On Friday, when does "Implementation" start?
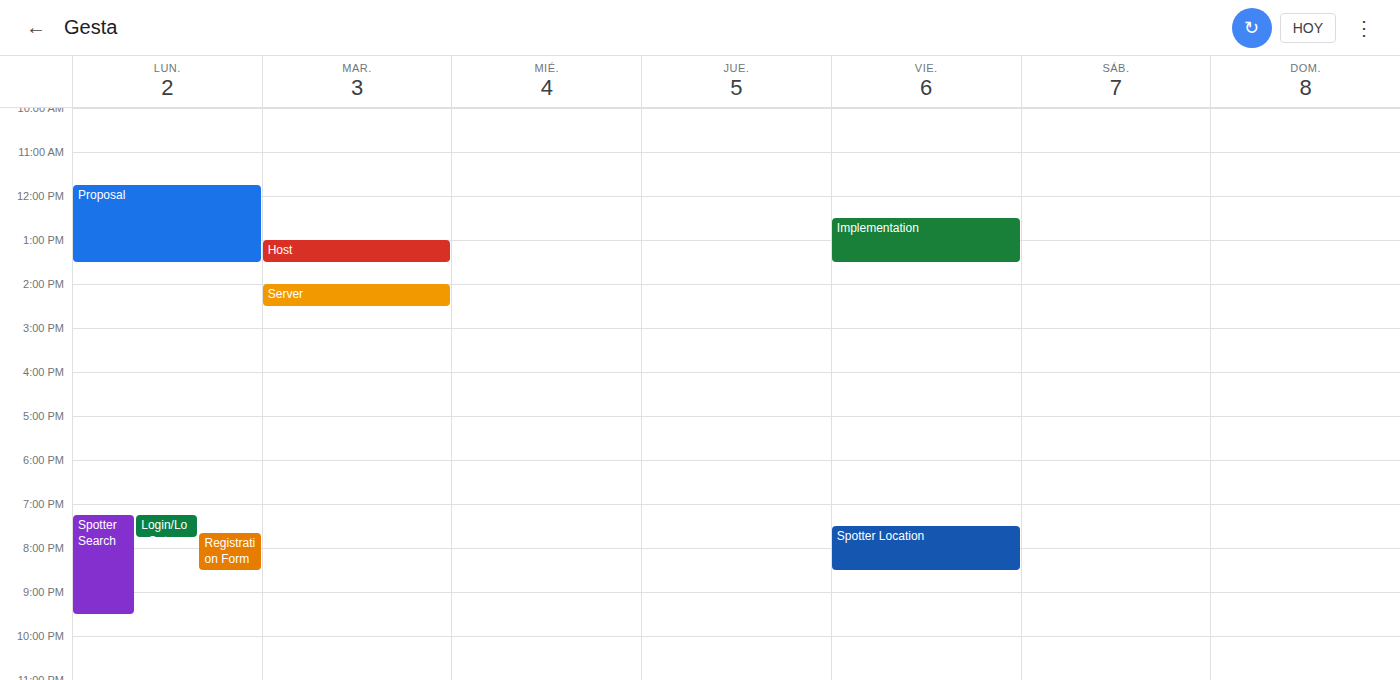
12:30 PM